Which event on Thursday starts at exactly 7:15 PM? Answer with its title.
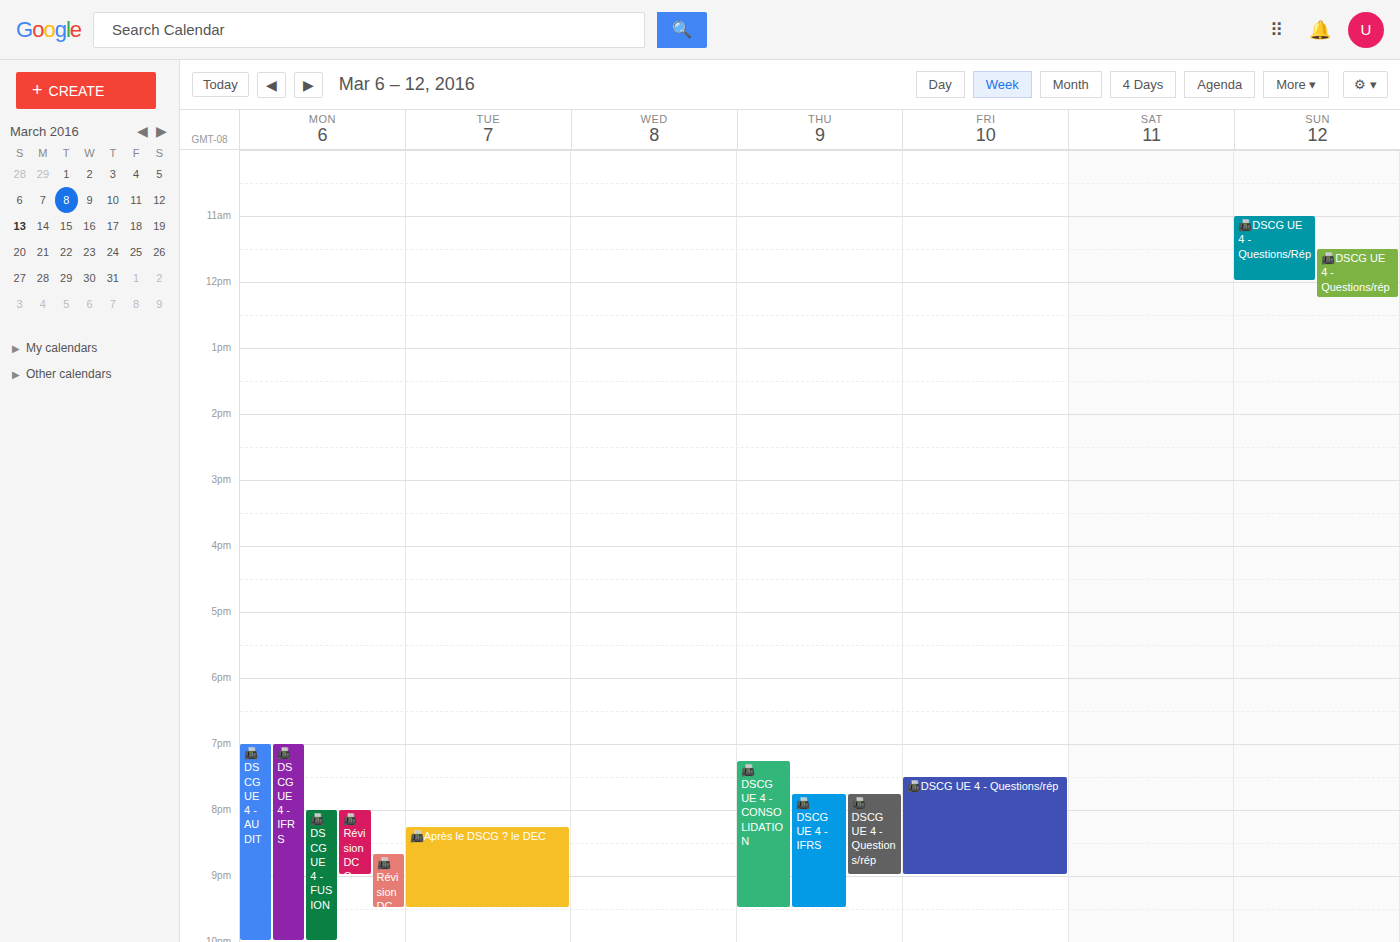
"📠DSCG UE 4 - CONSOLIDATION"